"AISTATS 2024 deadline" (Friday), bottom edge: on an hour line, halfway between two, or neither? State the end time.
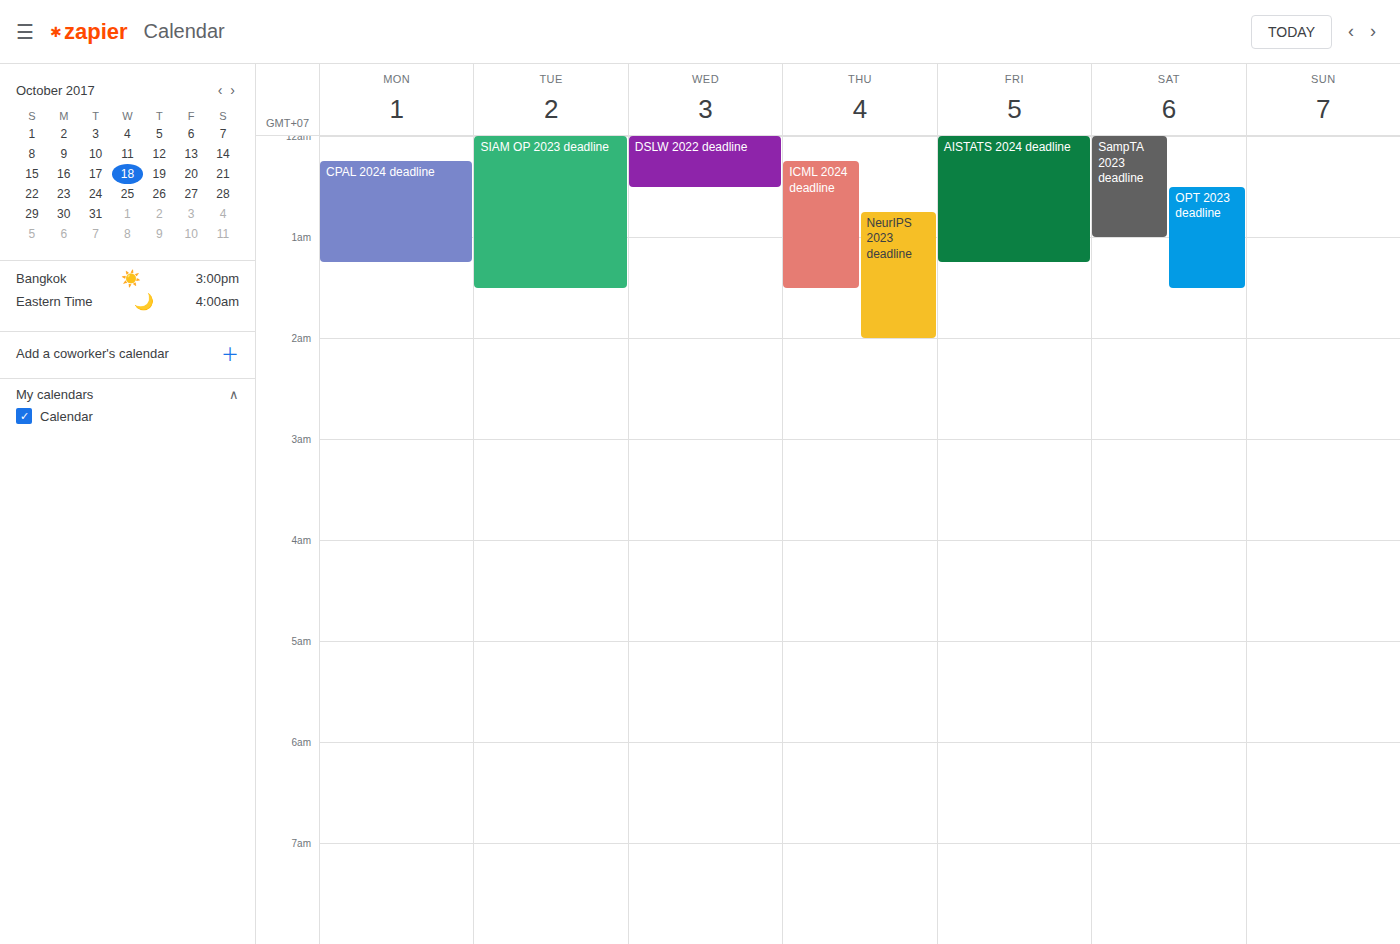
1:15 AM -- neither: a quarter of the way from the 1 AM line to the 2 AM line.